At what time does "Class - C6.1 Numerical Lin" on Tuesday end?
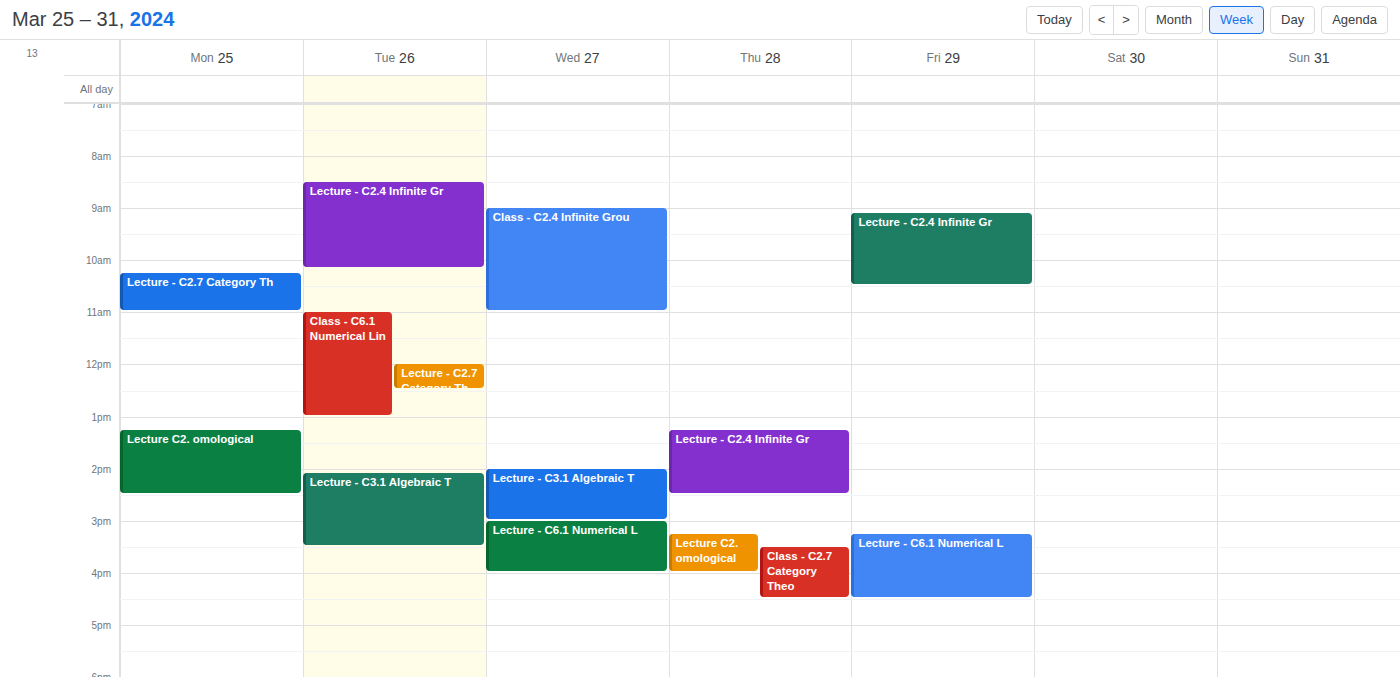
1:00 PM